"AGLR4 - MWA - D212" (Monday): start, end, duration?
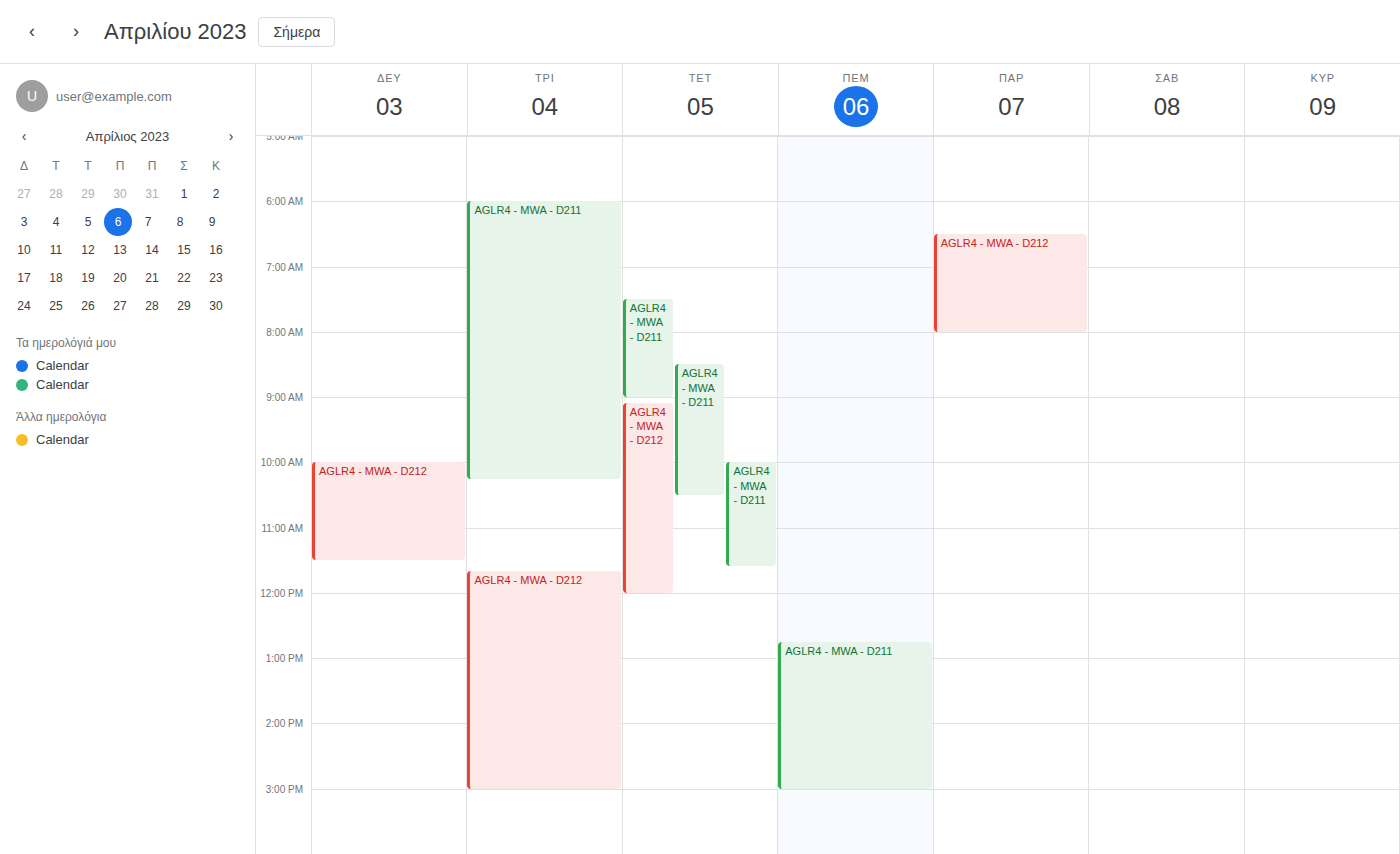
10:00 AM to 11:30 AM, 1 hour 30 minutes